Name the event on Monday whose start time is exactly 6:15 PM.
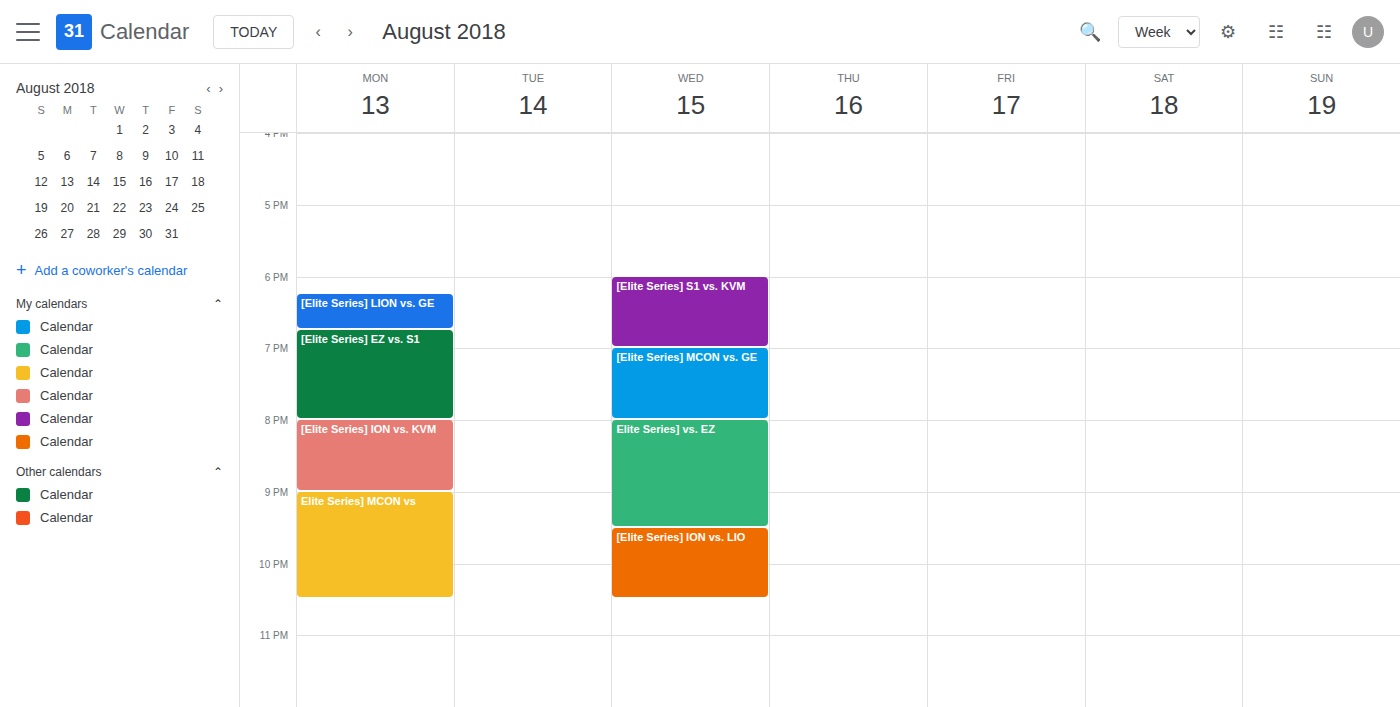
"[Elite Series] LION vs. GE"